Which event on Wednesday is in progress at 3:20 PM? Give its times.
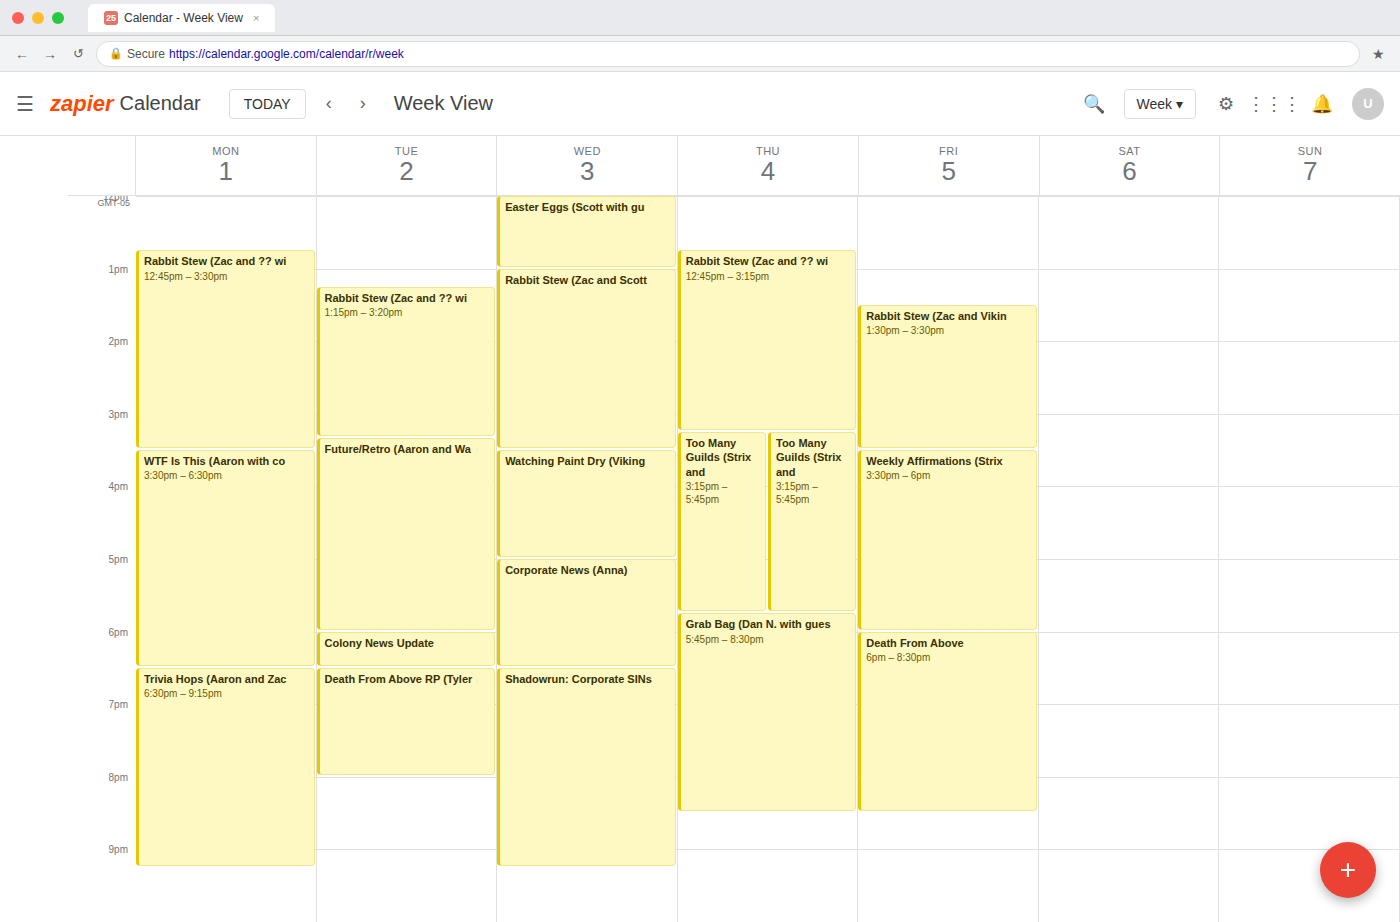
"Rabbit Stew (Zac and Scott", 1:00 PM to 3:30 PM